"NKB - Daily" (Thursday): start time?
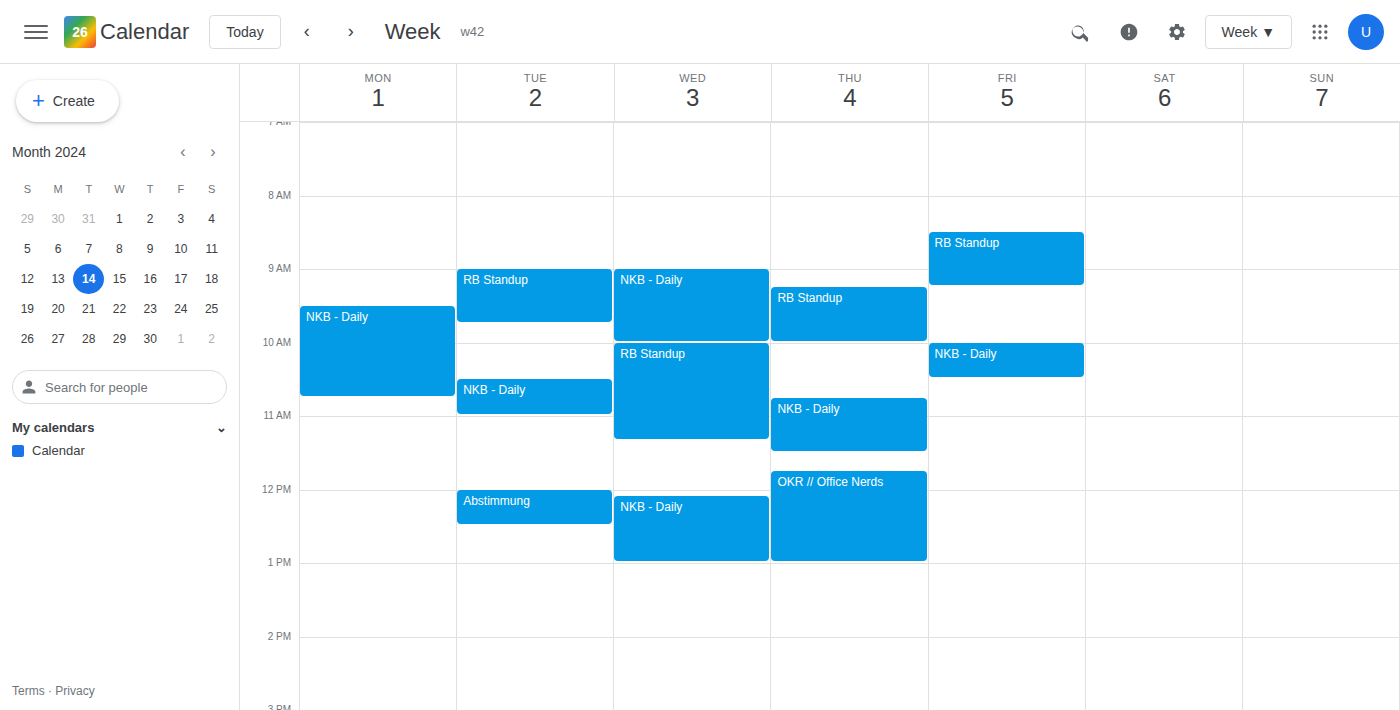
10:45